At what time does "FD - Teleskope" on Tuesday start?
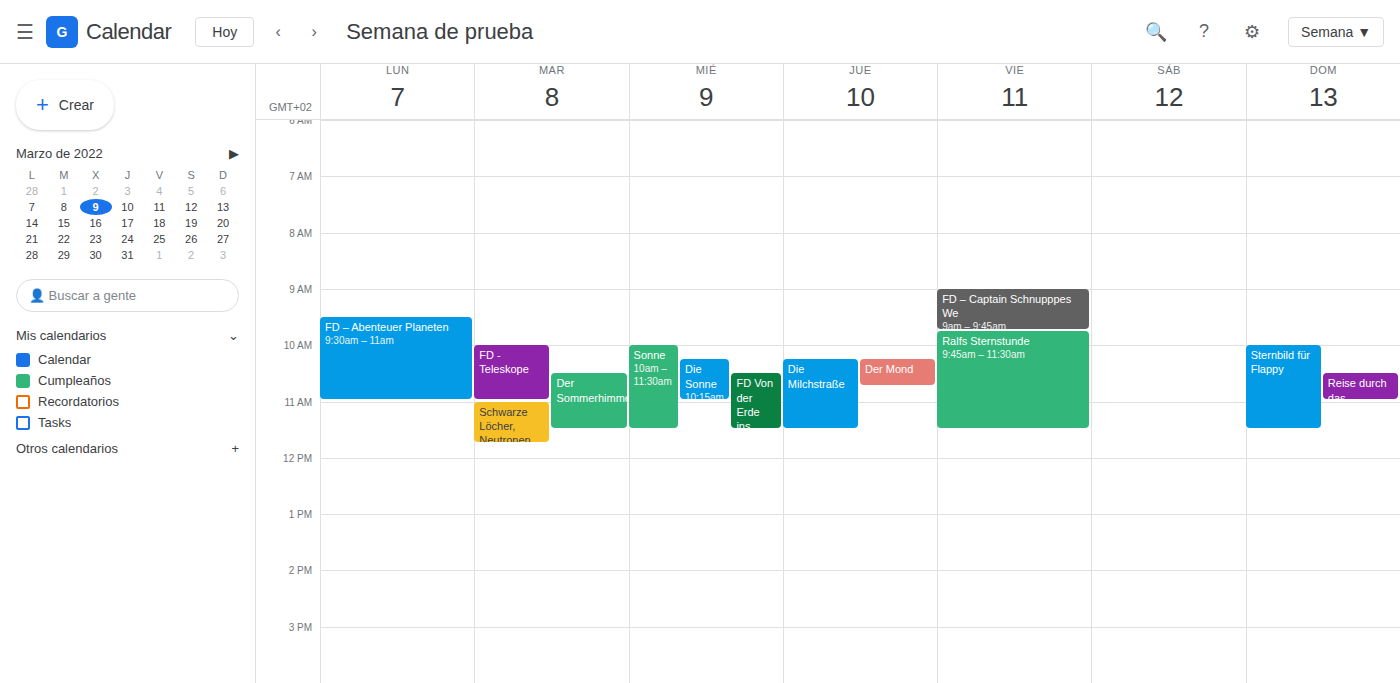
10:00 AM